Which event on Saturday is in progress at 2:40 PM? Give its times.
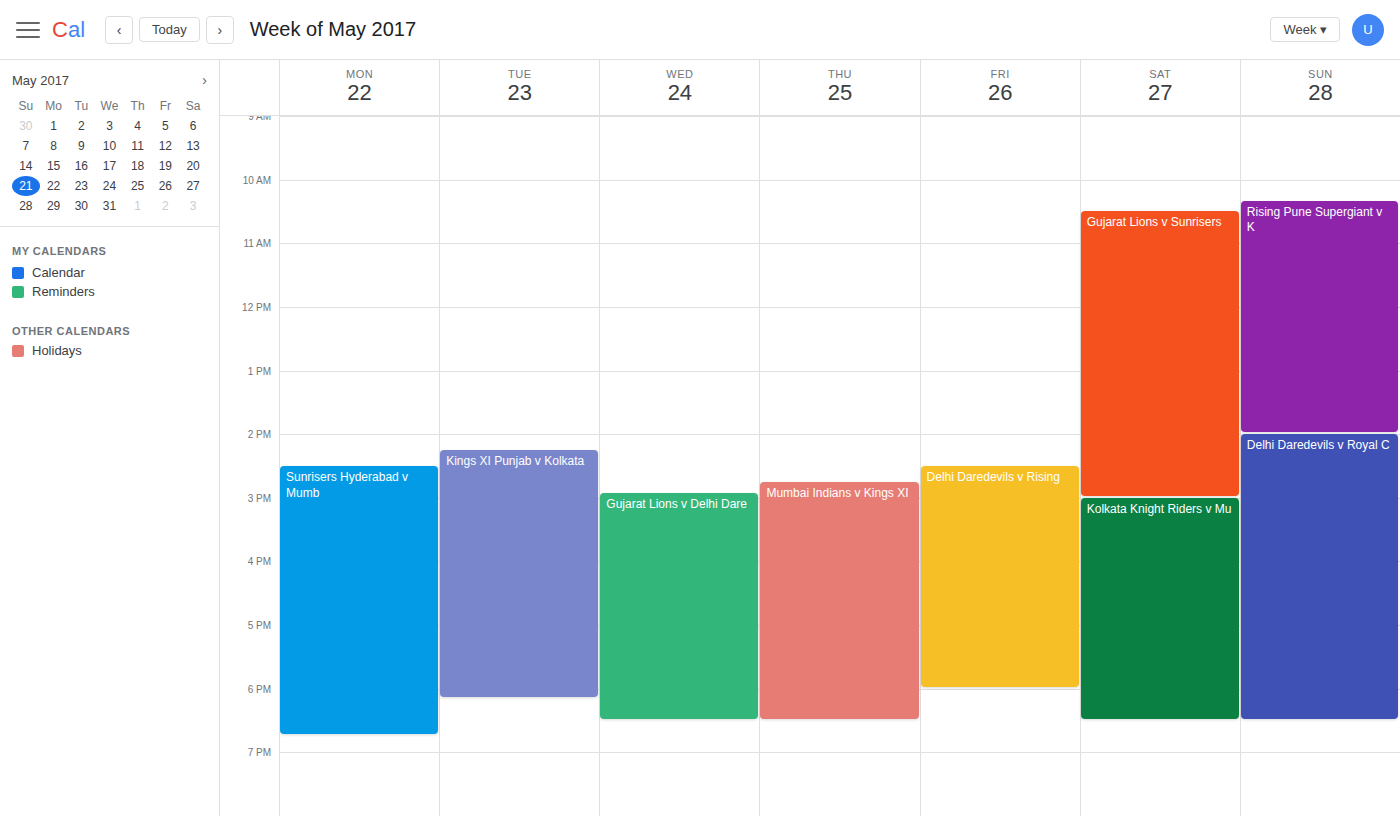
"Gujarat Lions v Sunrisers", 10:30 AM to 3:00 PM